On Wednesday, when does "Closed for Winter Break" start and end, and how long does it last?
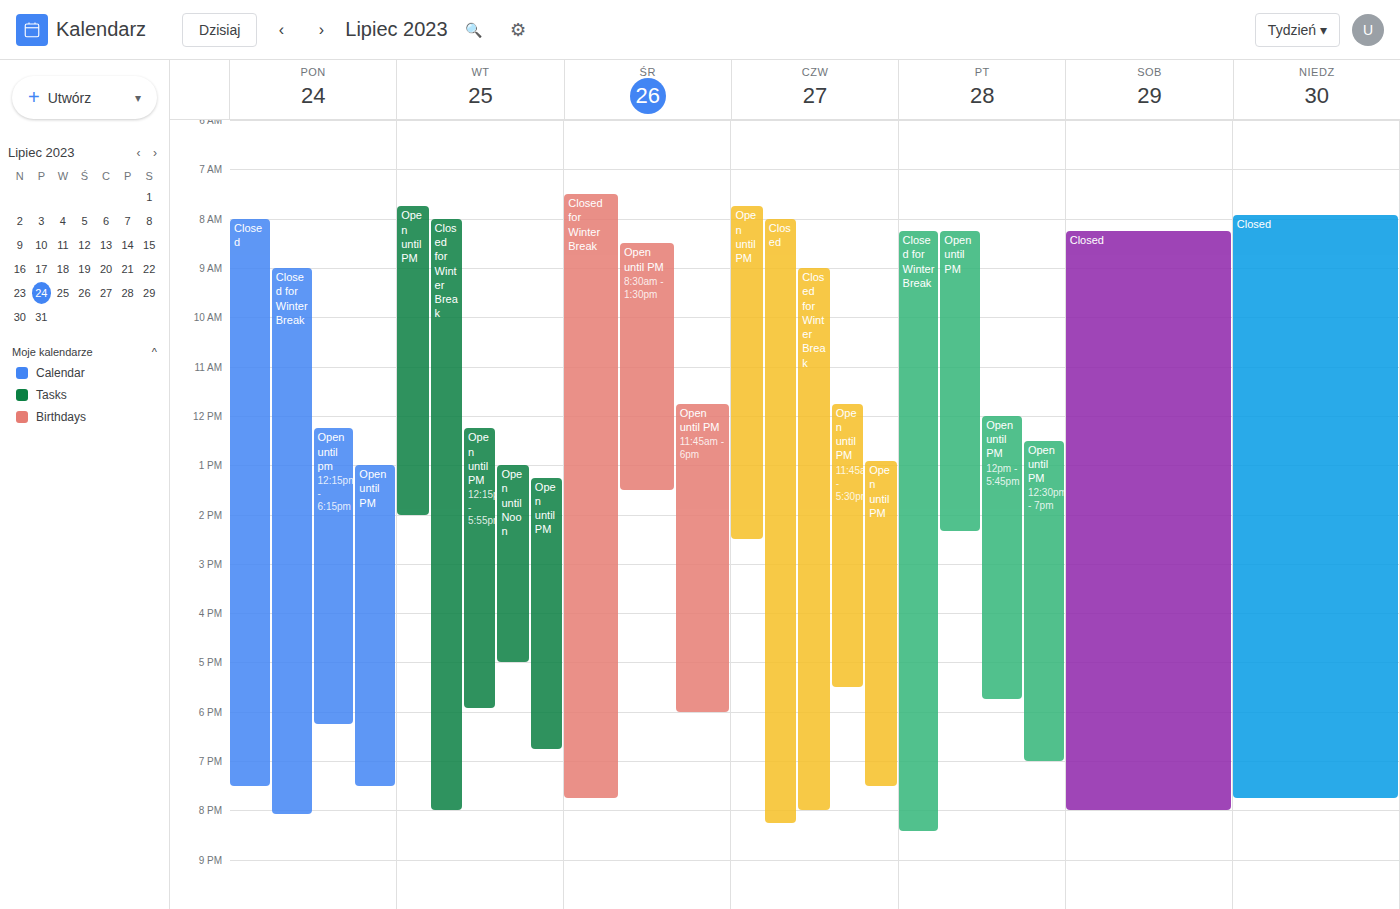
7:30 AM to 7:45 PM, 12 hours 15 minutes